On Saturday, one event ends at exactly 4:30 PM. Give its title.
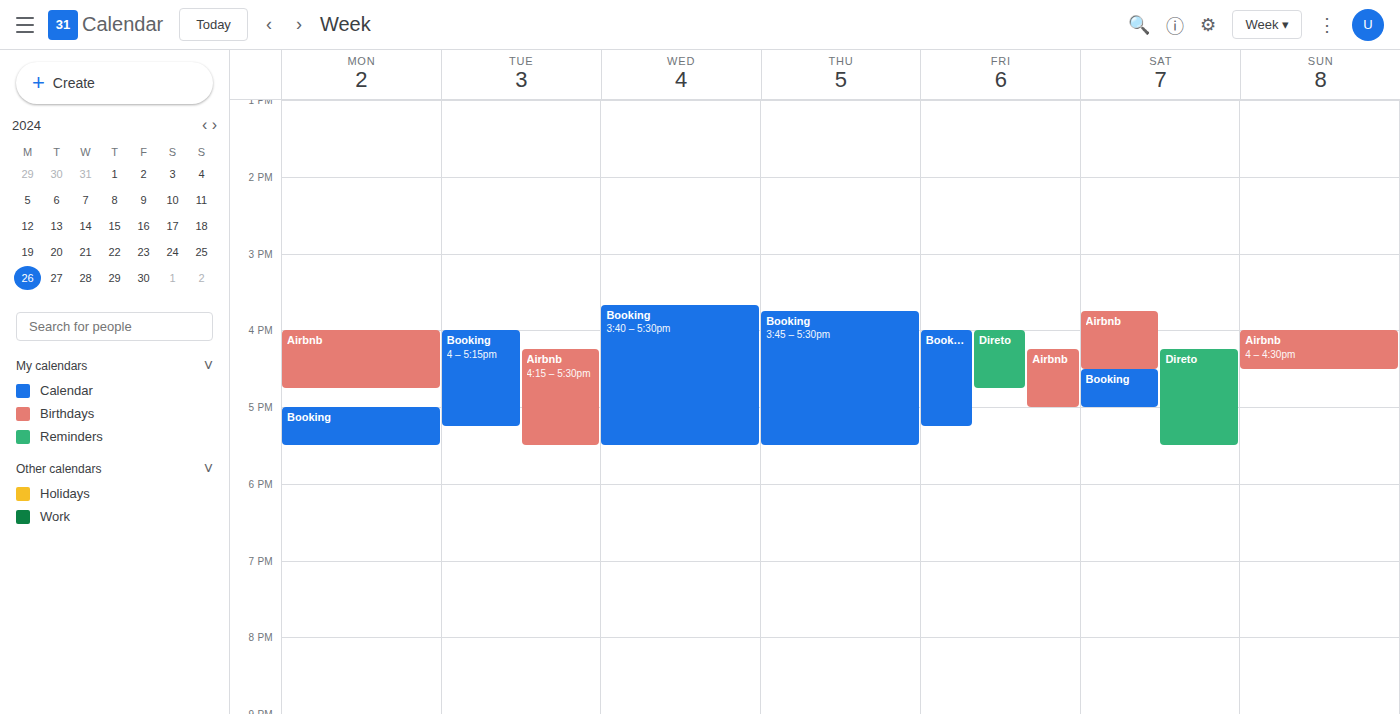
"Airbnb"